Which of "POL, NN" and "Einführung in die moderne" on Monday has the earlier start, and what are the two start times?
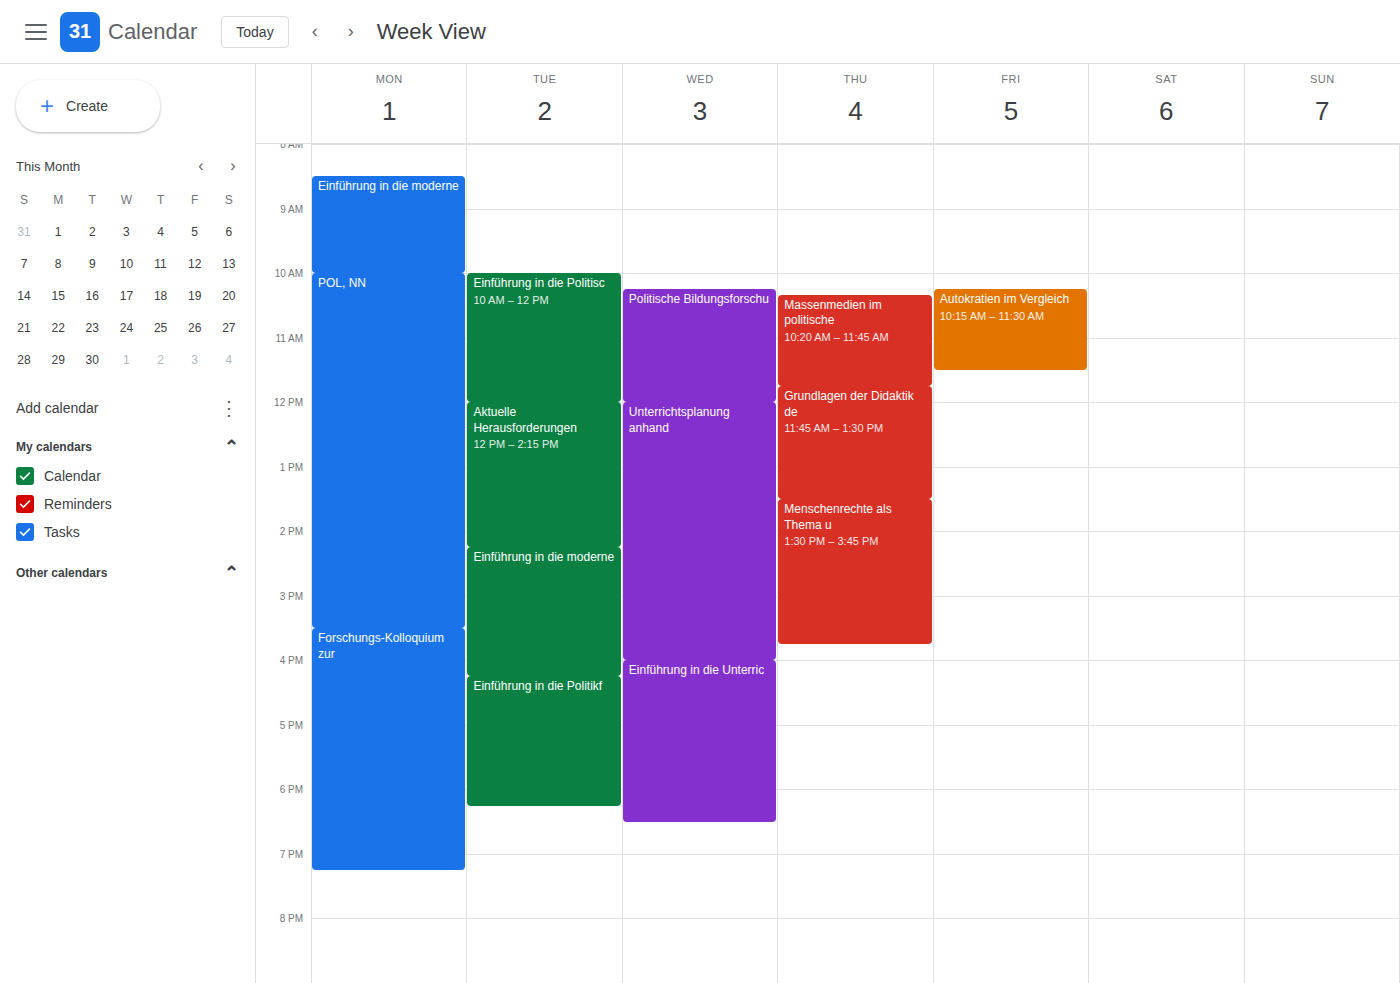
"Einführung in die moderne" 8:30 AM; "POL, NN" 10:00 AM.